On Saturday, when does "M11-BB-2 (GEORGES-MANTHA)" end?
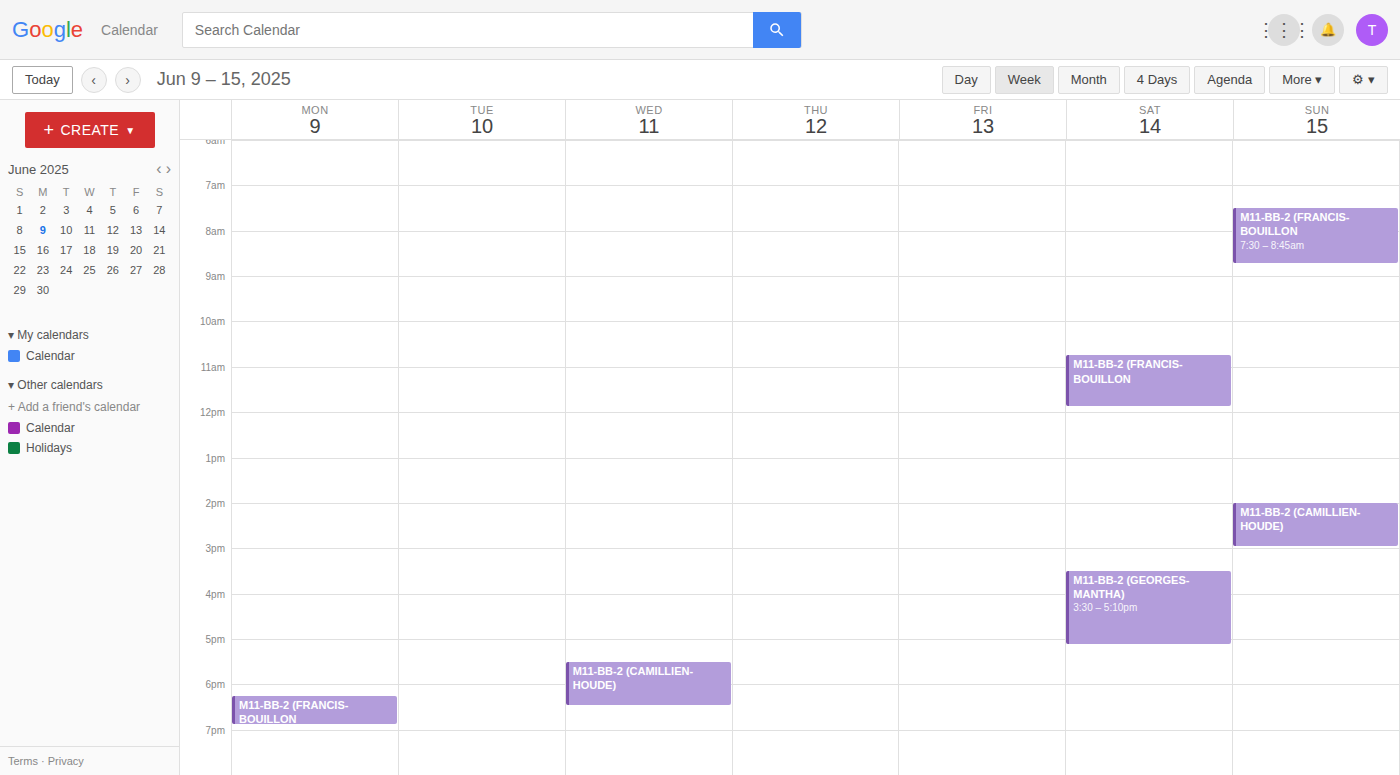
5:10 PM